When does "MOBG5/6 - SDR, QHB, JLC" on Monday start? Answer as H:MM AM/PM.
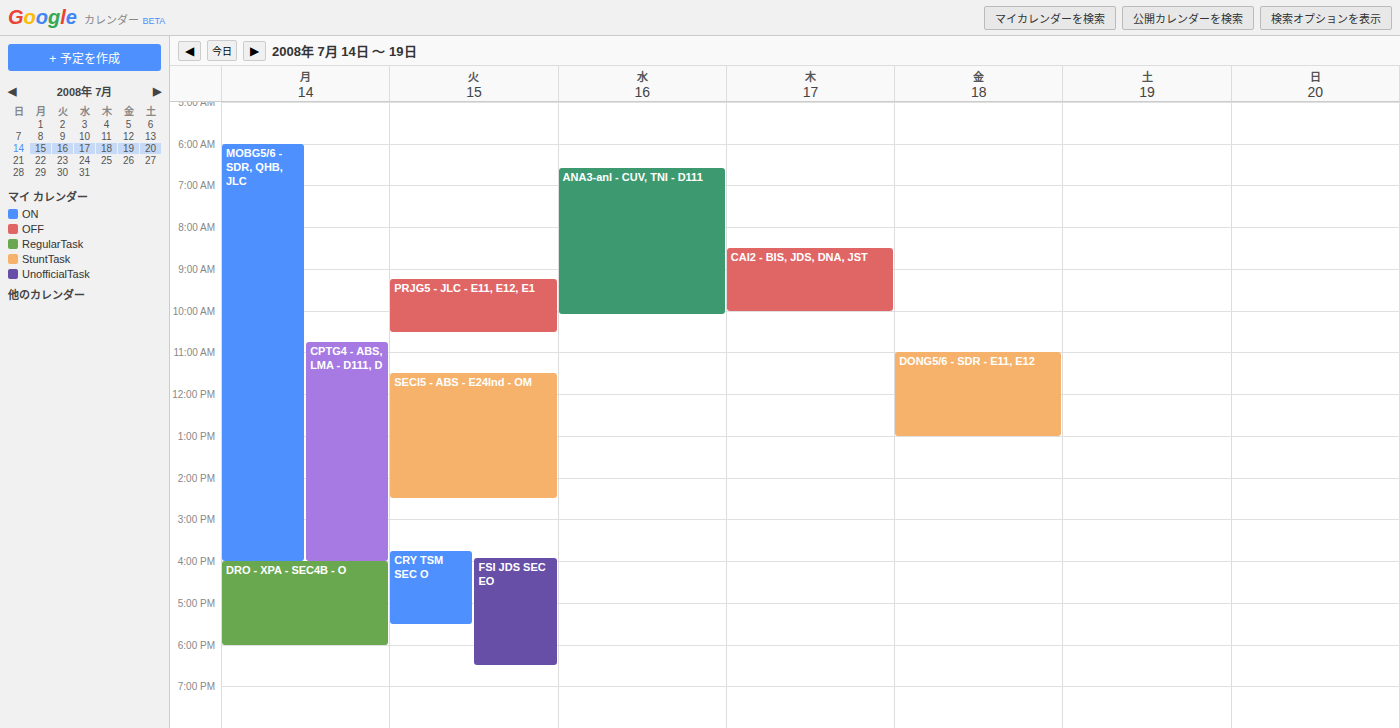
6:00 AM